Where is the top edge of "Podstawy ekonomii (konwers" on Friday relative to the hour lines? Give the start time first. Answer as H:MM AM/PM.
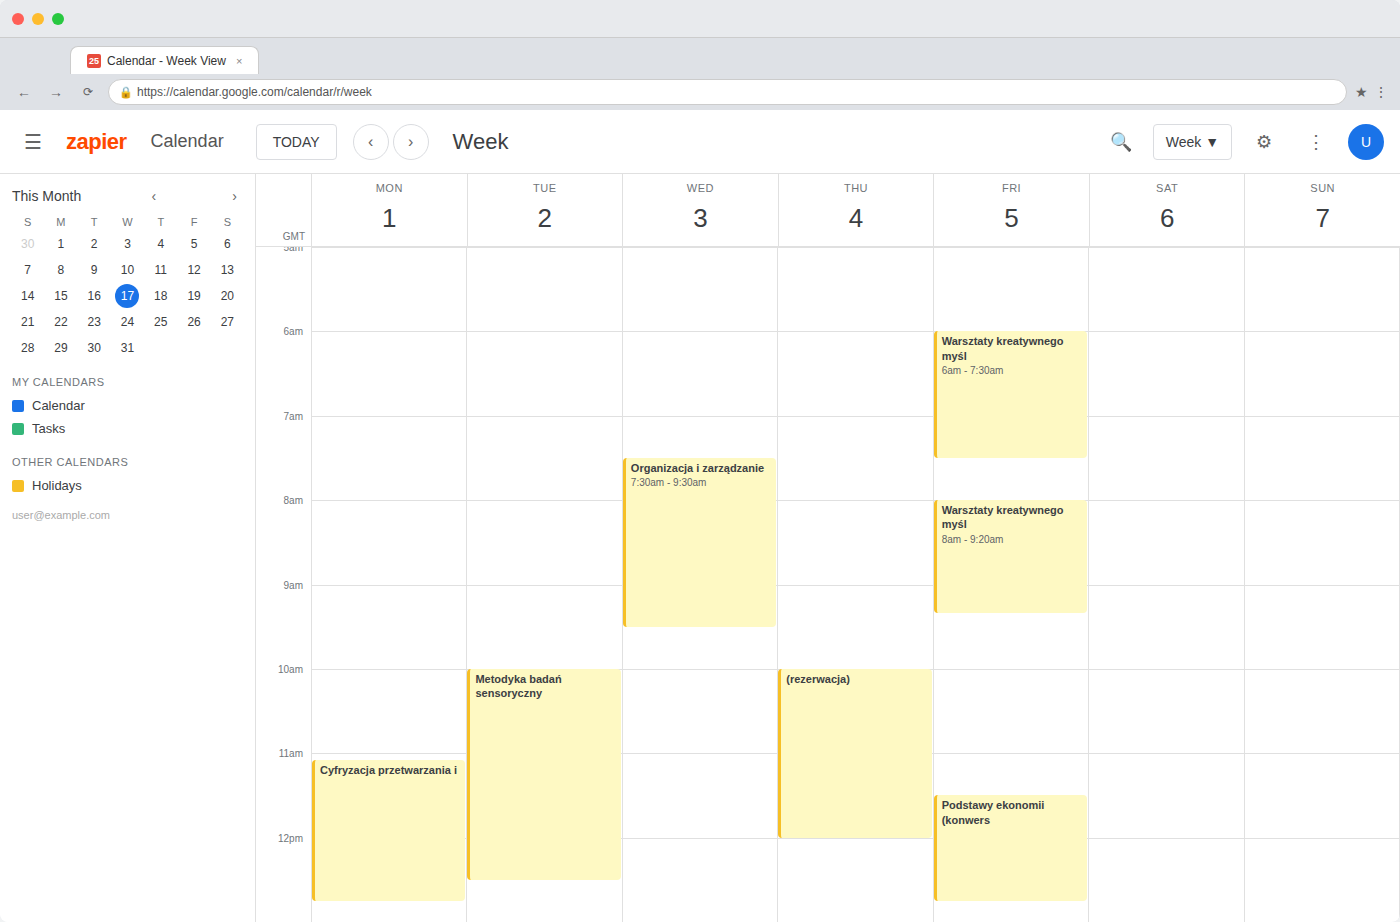
11:30 AM -- halfway between the 11 AM and 12 PM lines.